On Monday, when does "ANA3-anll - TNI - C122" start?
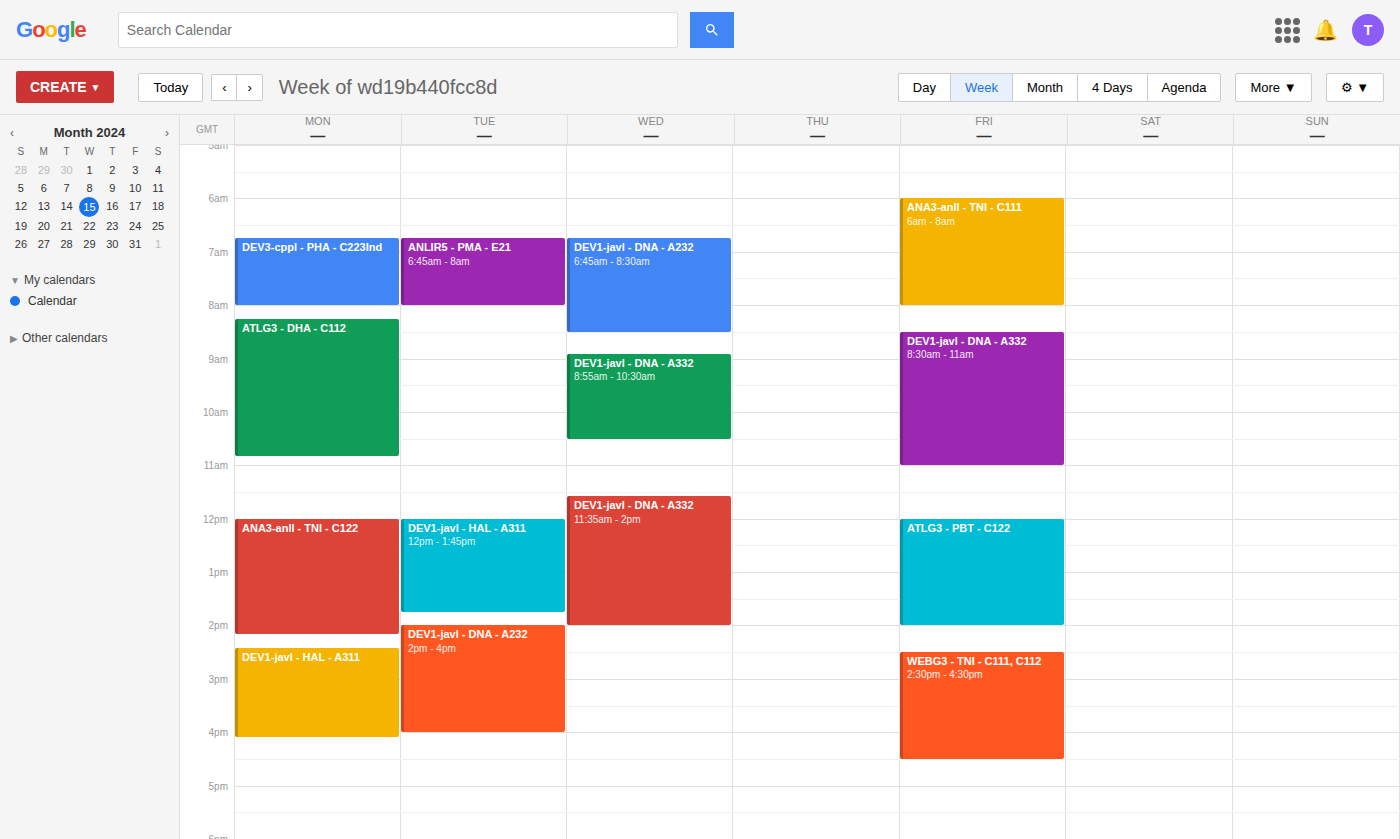
12:00 PM